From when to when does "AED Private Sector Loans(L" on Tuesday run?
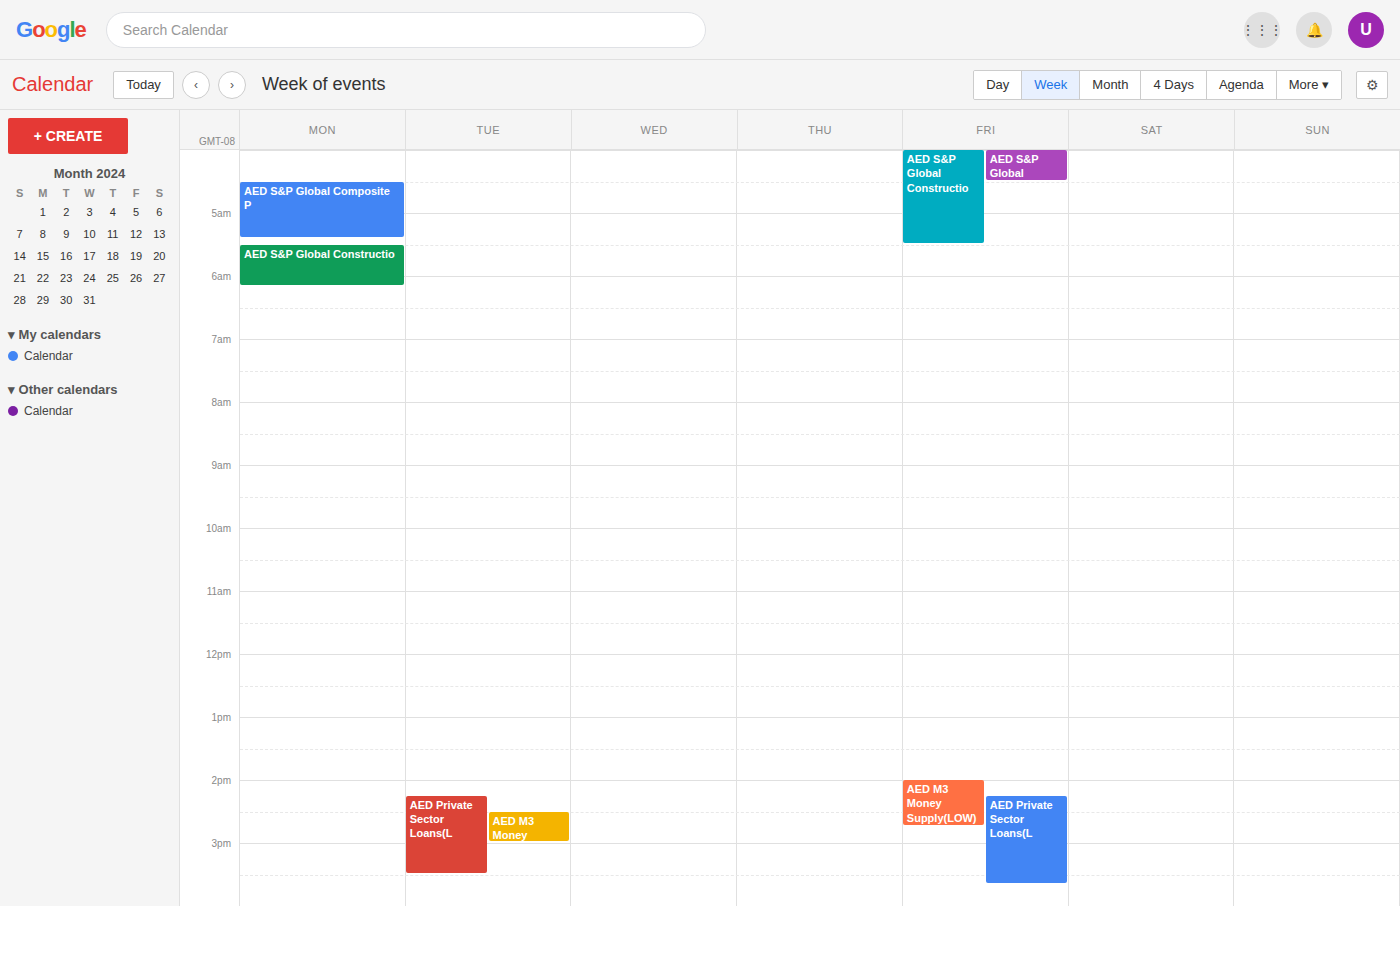
2:15 PM to 3:30 PM